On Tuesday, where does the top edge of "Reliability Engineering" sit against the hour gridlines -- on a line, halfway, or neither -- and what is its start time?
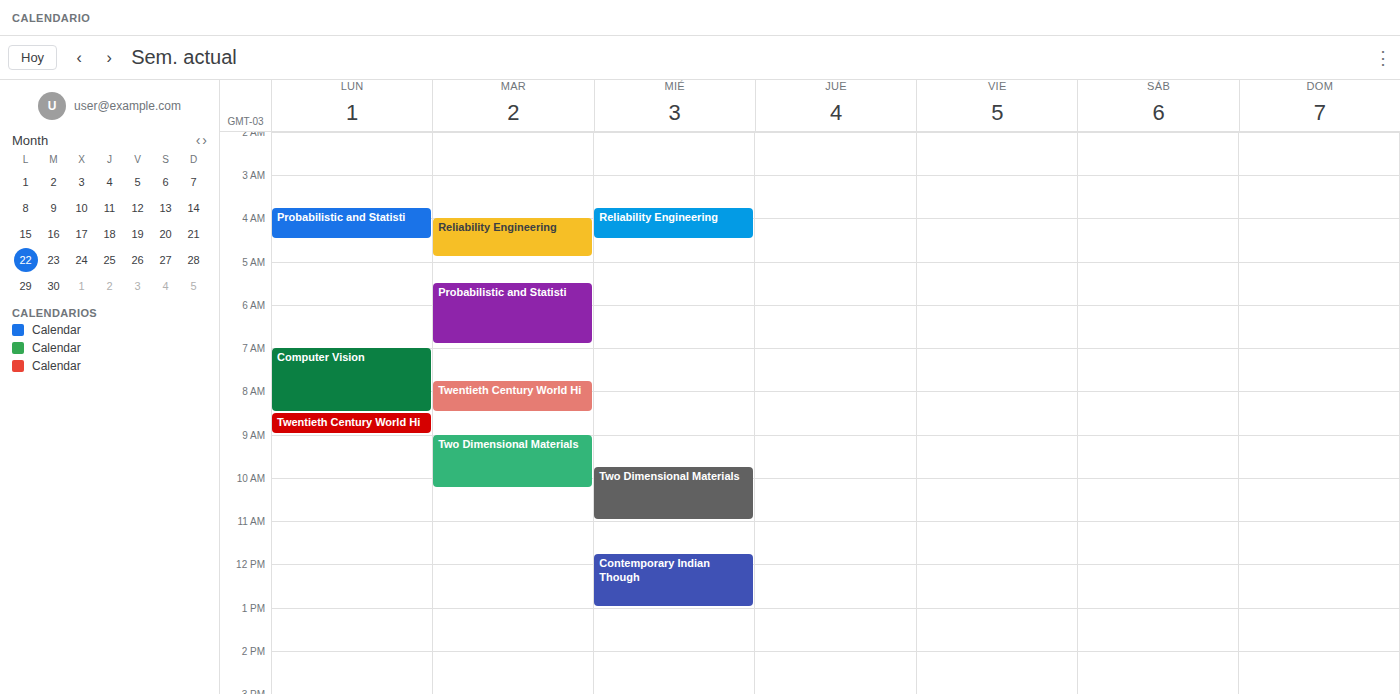
4:00 AM -- exactly on the 4 AM line.